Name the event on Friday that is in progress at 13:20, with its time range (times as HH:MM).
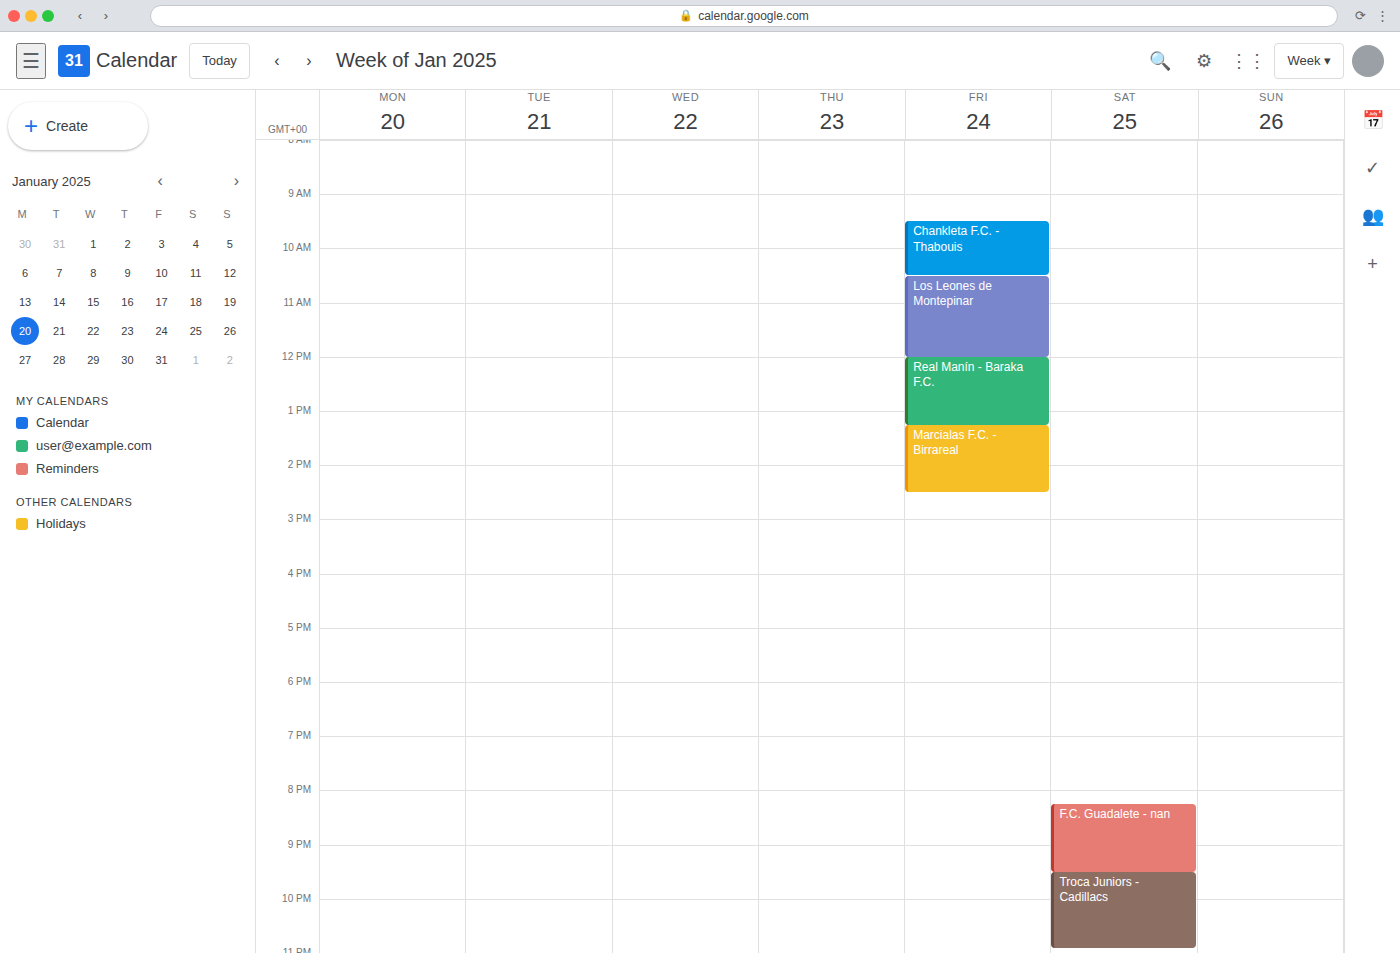
"Marcialas F.C. - Birrareal", 13:15 to 14:30